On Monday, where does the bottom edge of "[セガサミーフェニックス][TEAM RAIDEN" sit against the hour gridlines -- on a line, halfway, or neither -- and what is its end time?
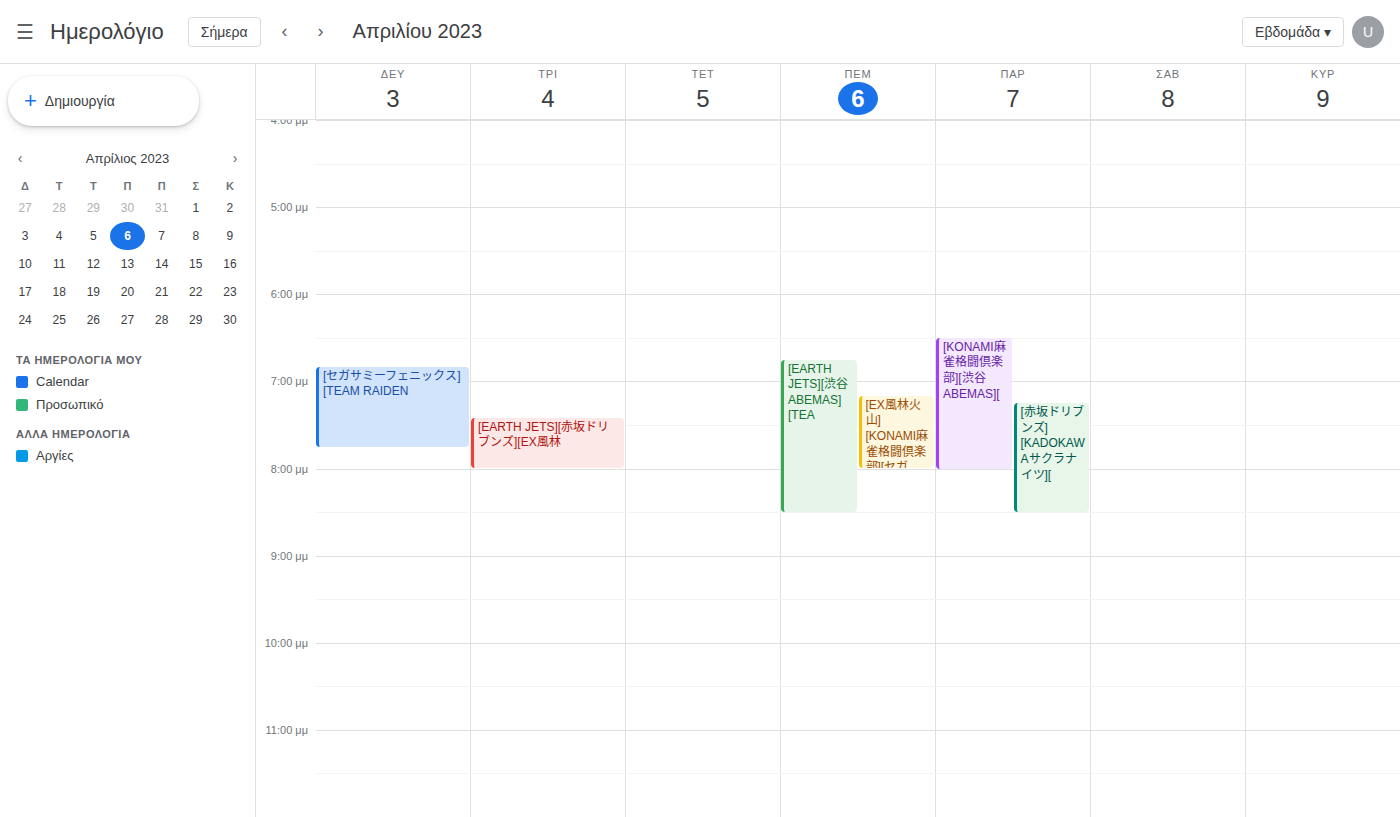
7:45 PM -- neither: three quarters of the way from the 7 PM line to the 8 PM line.